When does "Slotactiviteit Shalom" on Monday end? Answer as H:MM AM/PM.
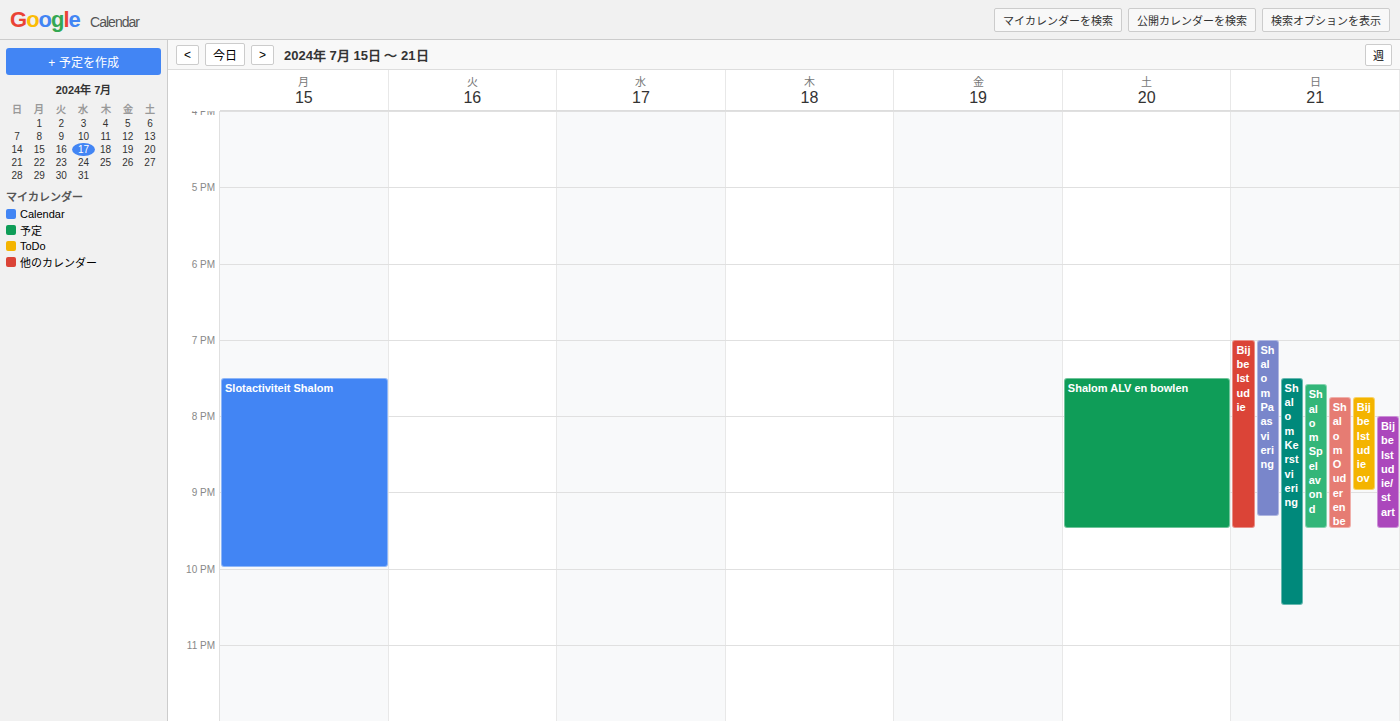
10:00 PM